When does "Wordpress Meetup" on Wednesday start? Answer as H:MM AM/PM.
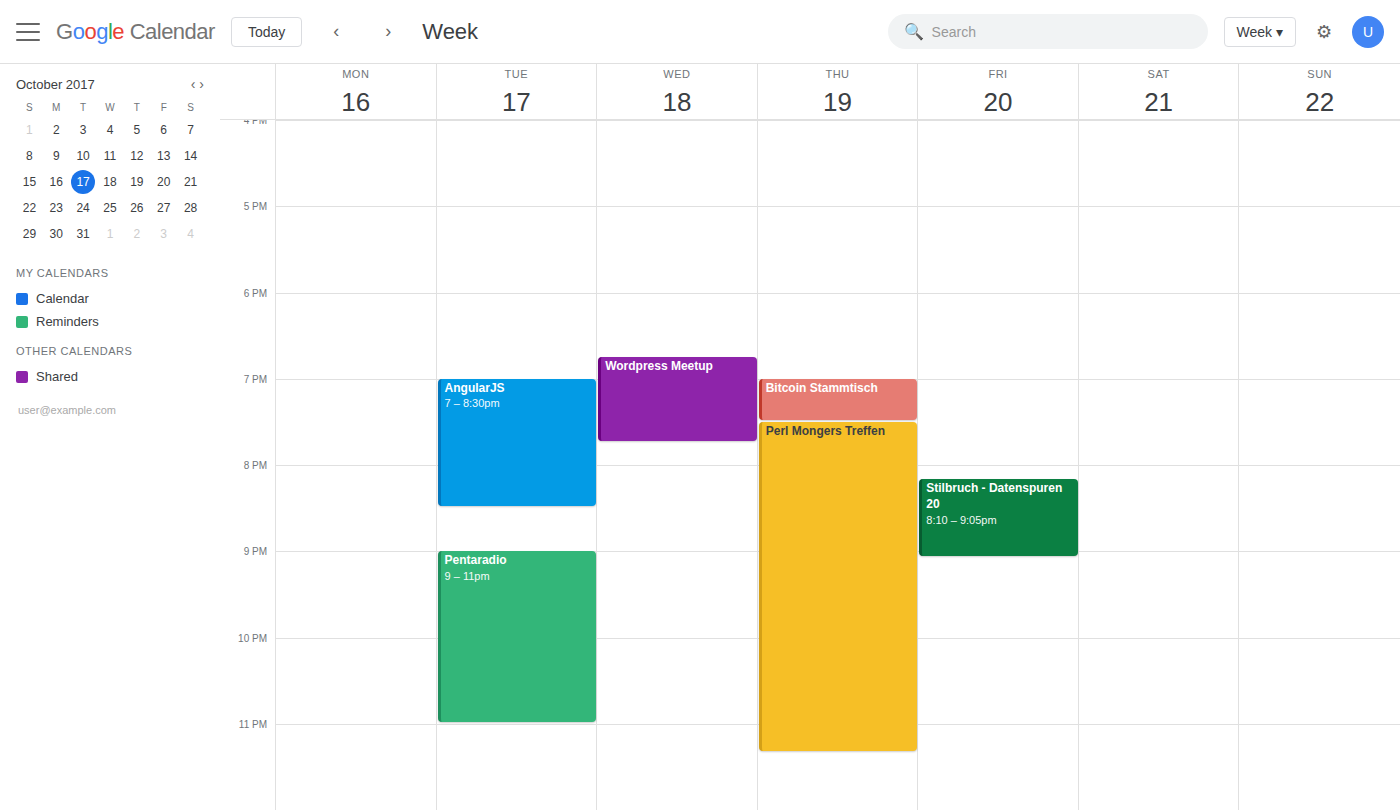
6:45 PM